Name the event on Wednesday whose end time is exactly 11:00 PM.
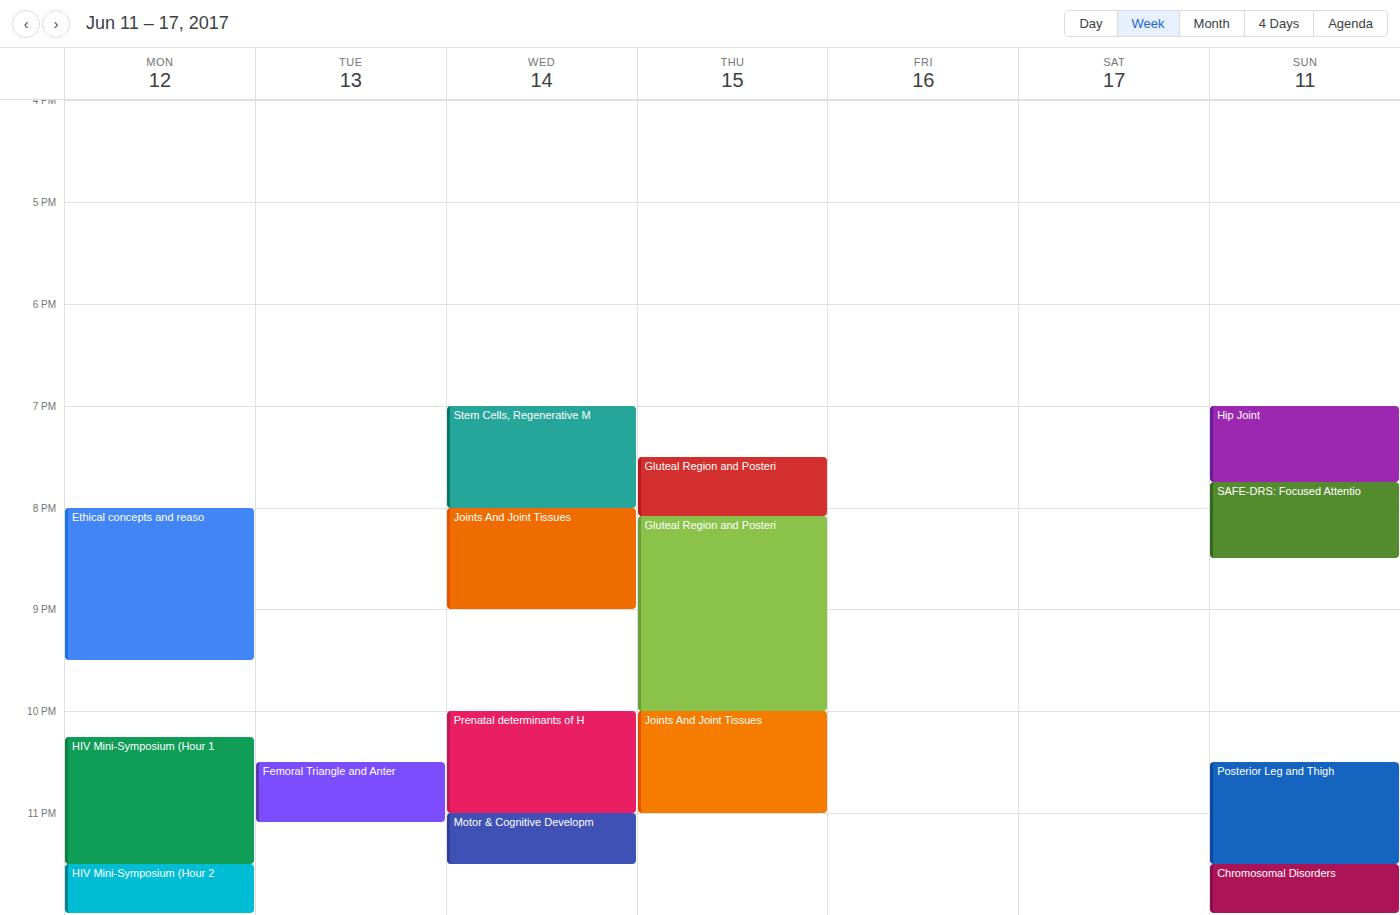
"Prenatal determinants of H"